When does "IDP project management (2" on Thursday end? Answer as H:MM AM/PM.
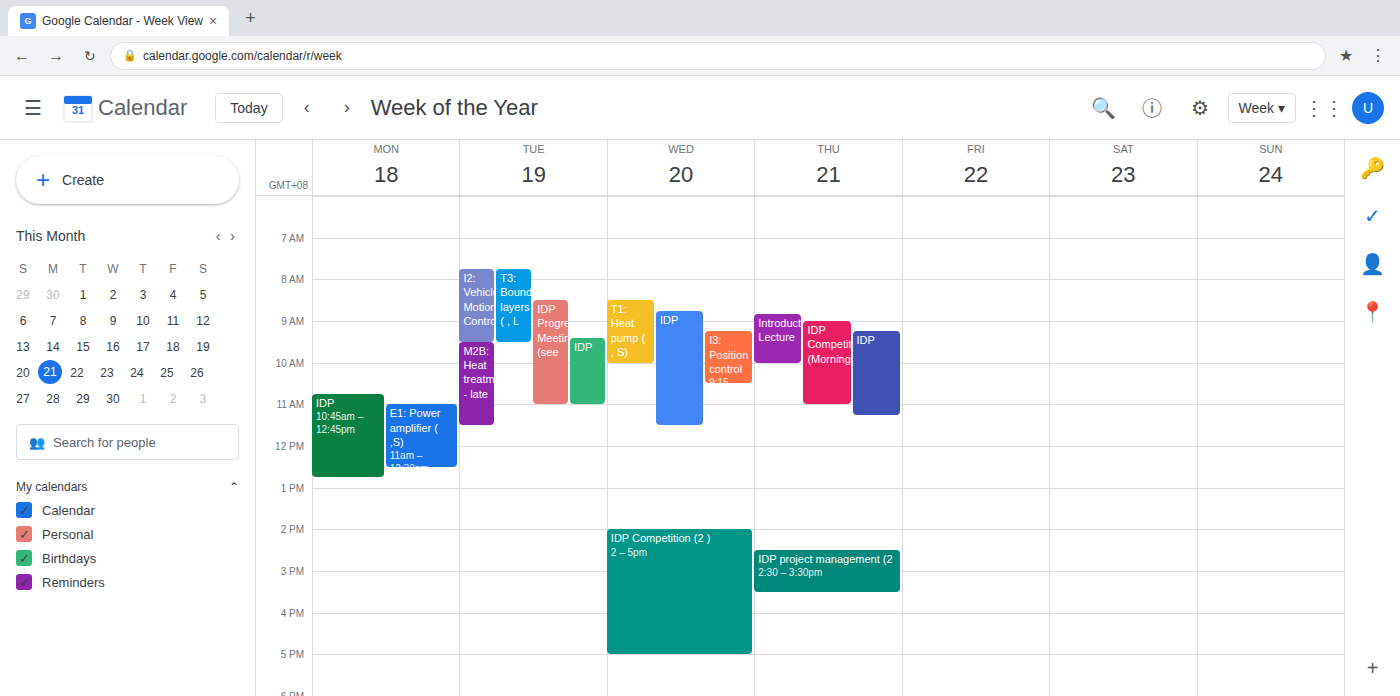
3:30 PM